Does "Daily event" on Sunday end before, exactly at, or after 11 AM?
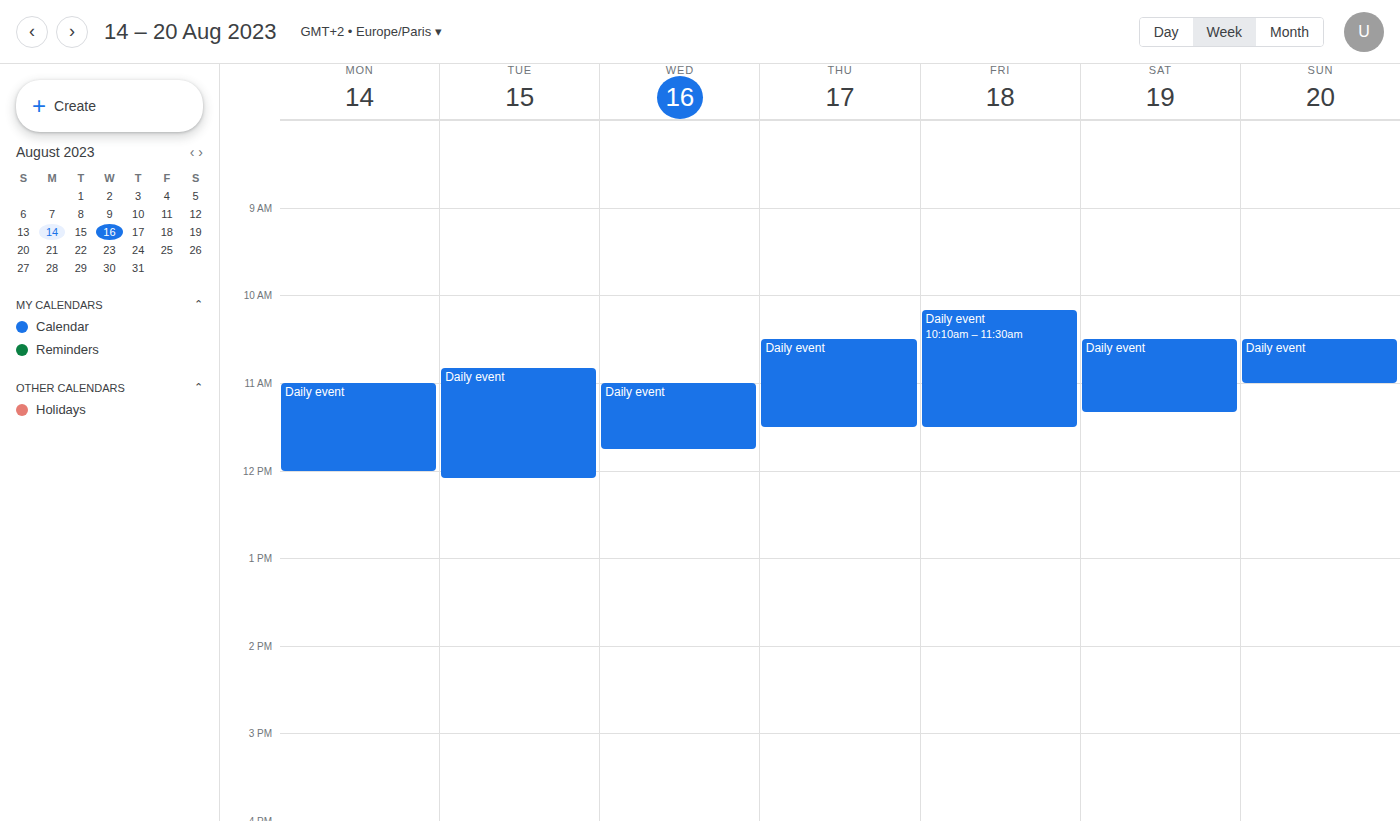
11:00 AM -- exactly at 11 AM, on the 11 AM line.